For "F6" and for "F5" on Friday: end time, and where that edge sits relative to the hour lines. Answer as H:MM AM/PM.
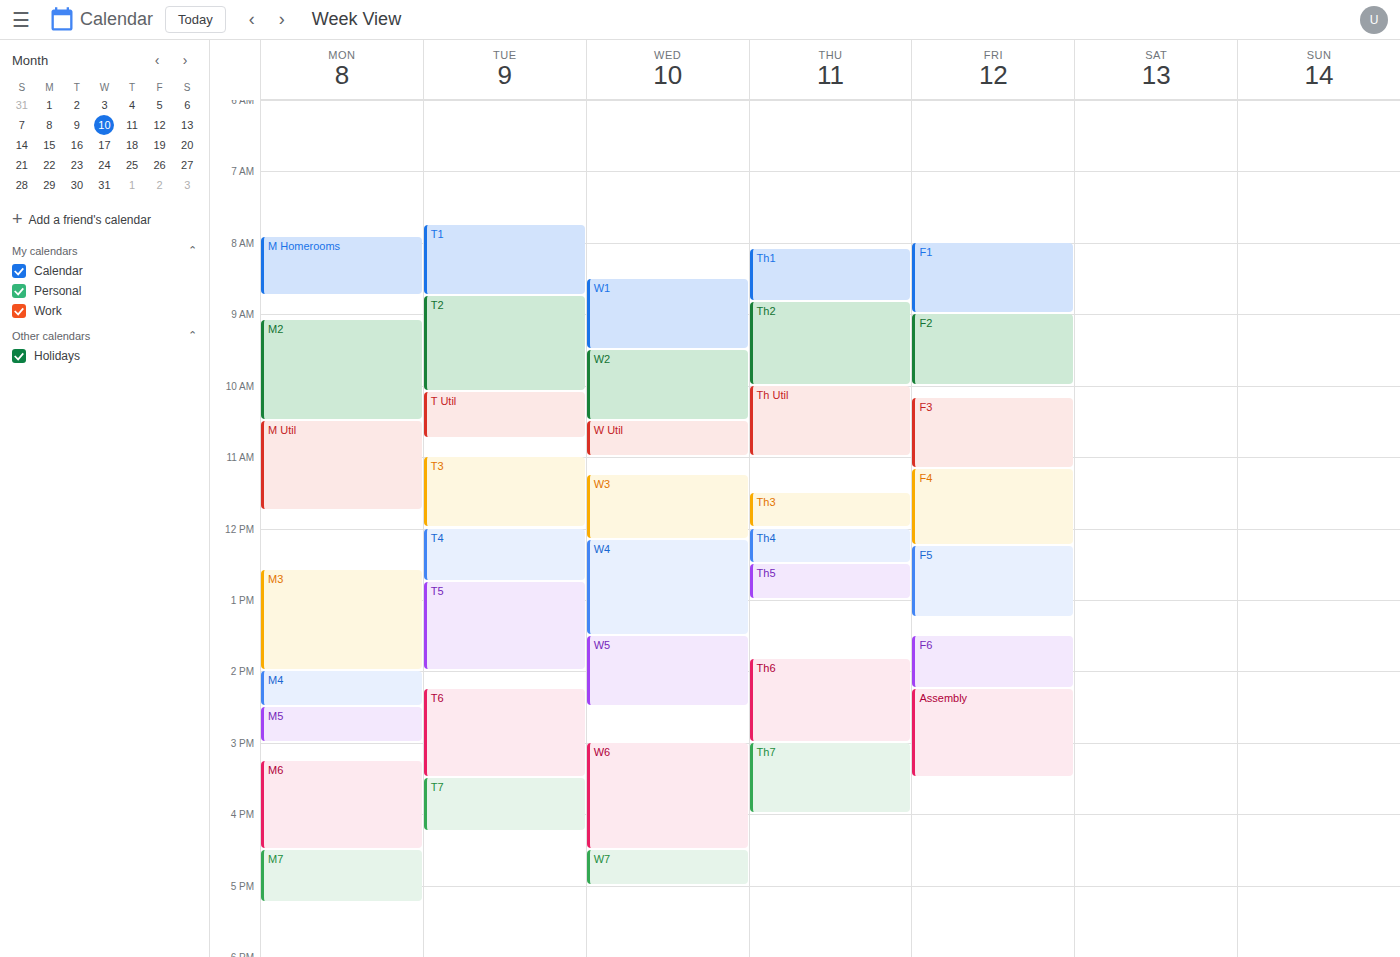
"F6": 2:15 PM, neither: a quarter of the way from the 2 PM line to the 3 PM line. "F5": 1:15 PM, neither: a quarter of the way from the 1 PM line to the 2 PM line.